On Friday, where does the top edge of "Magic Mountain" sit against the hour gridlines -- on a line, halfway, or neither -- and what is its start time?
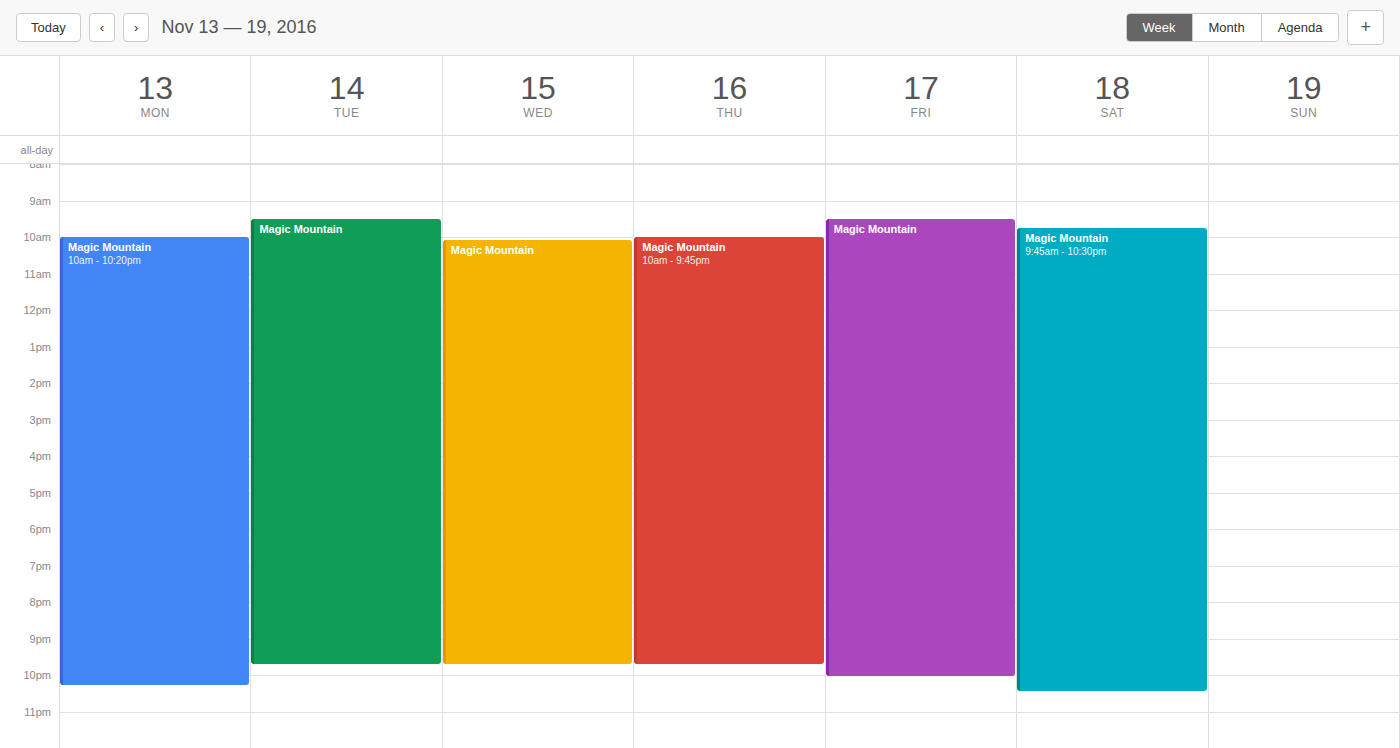
9:30 AM -- halfway between the 9 AM and 10 AM lines.